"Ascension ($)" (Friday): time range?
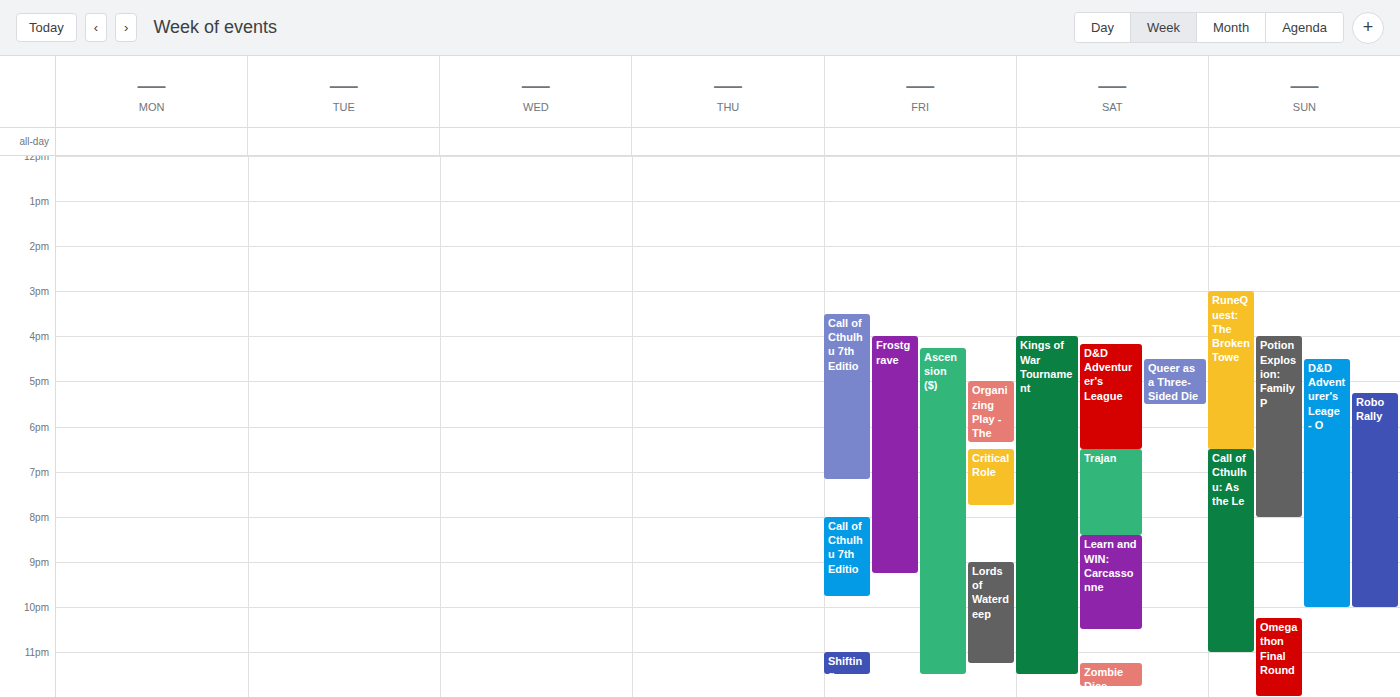
4:15 PM to 11:30 PM